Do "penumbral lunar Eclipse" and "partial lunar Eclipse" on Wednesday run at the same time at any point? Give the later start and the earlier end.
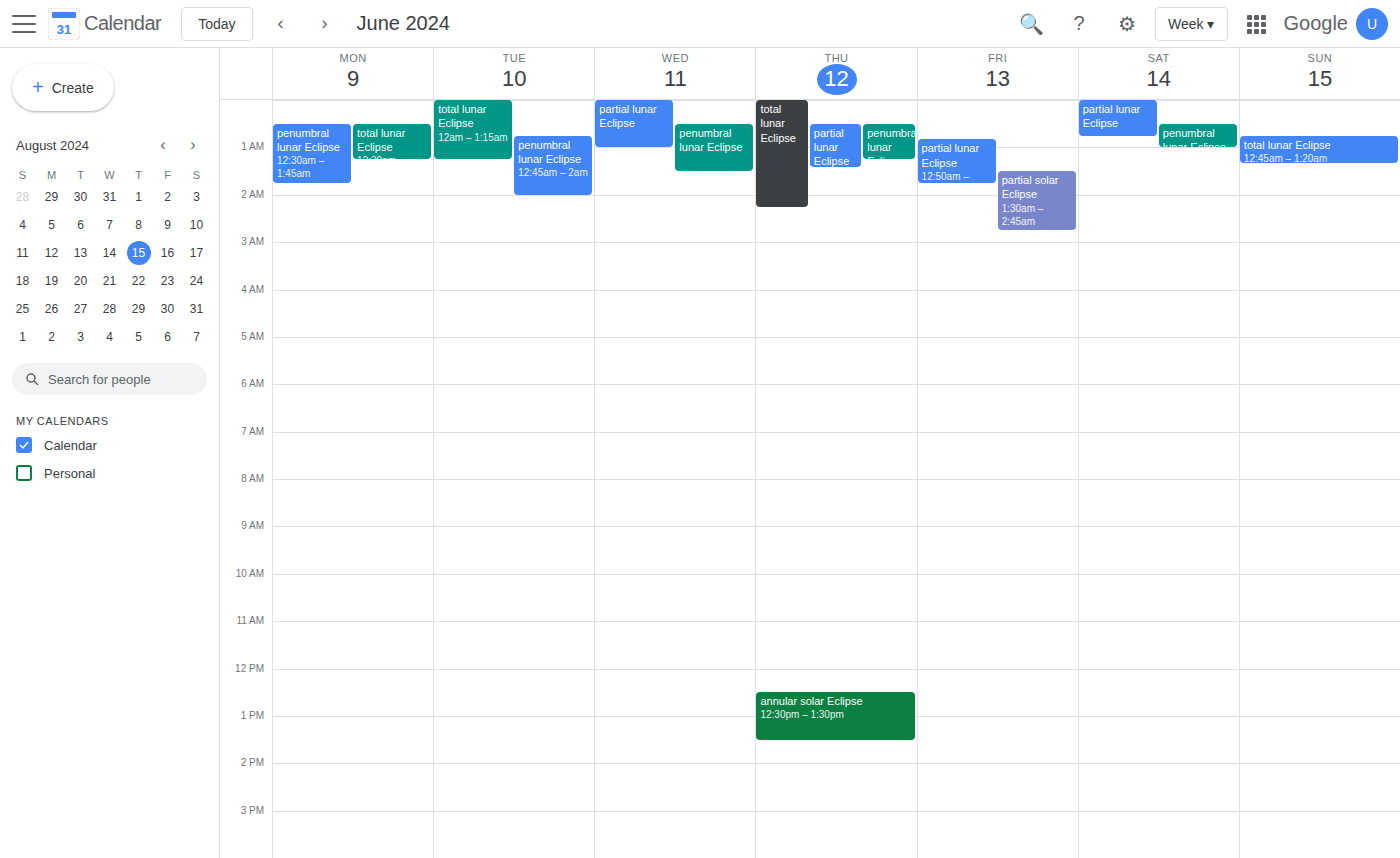
"penumbral lunar Eclipse" starts at 12:30 AM, before "partial lunar Eclipse" ends at 1:00 AM -- they overlap.